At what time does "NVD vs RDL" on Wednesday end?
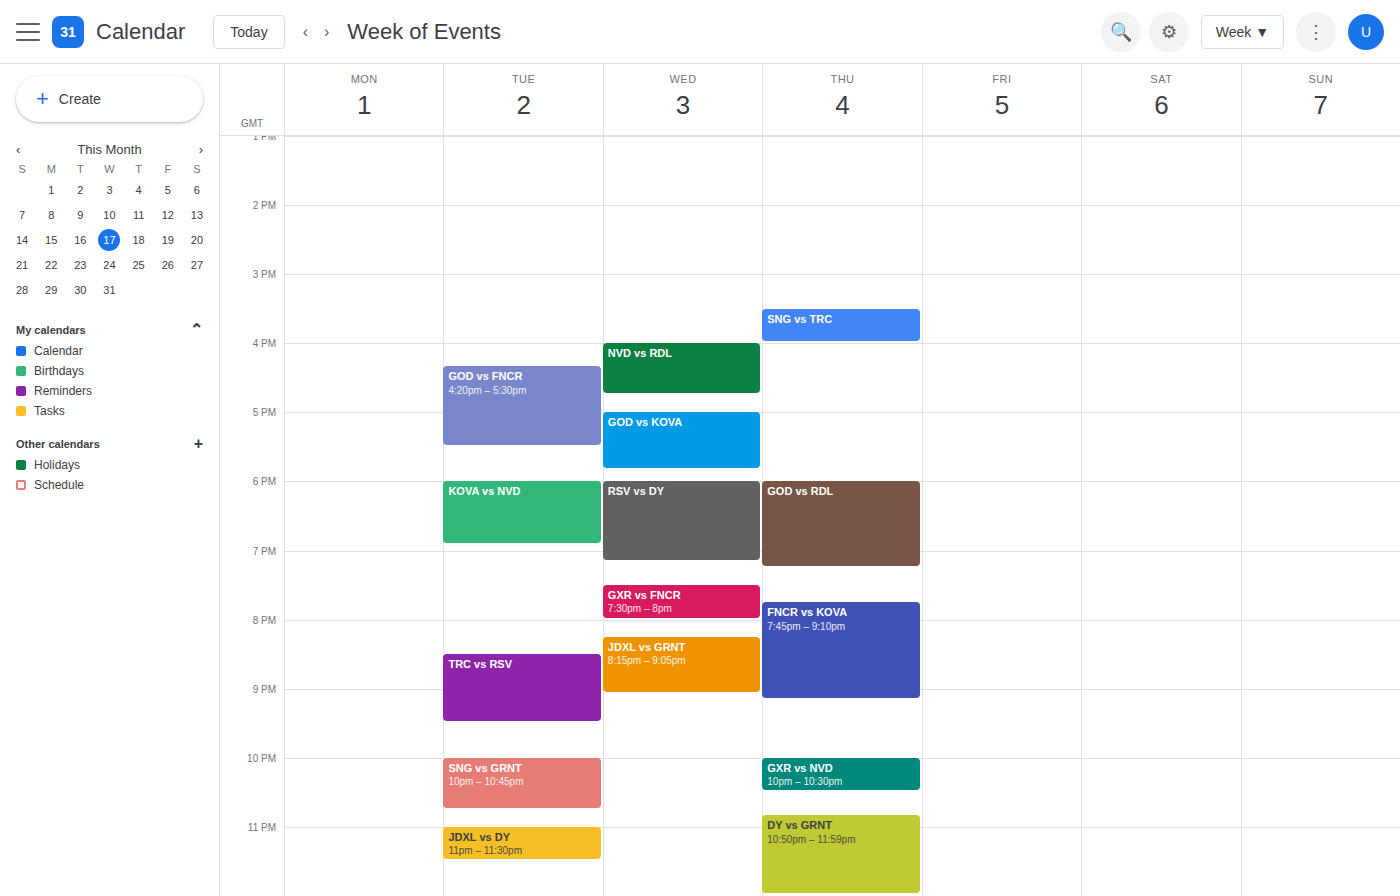
4:45 PM